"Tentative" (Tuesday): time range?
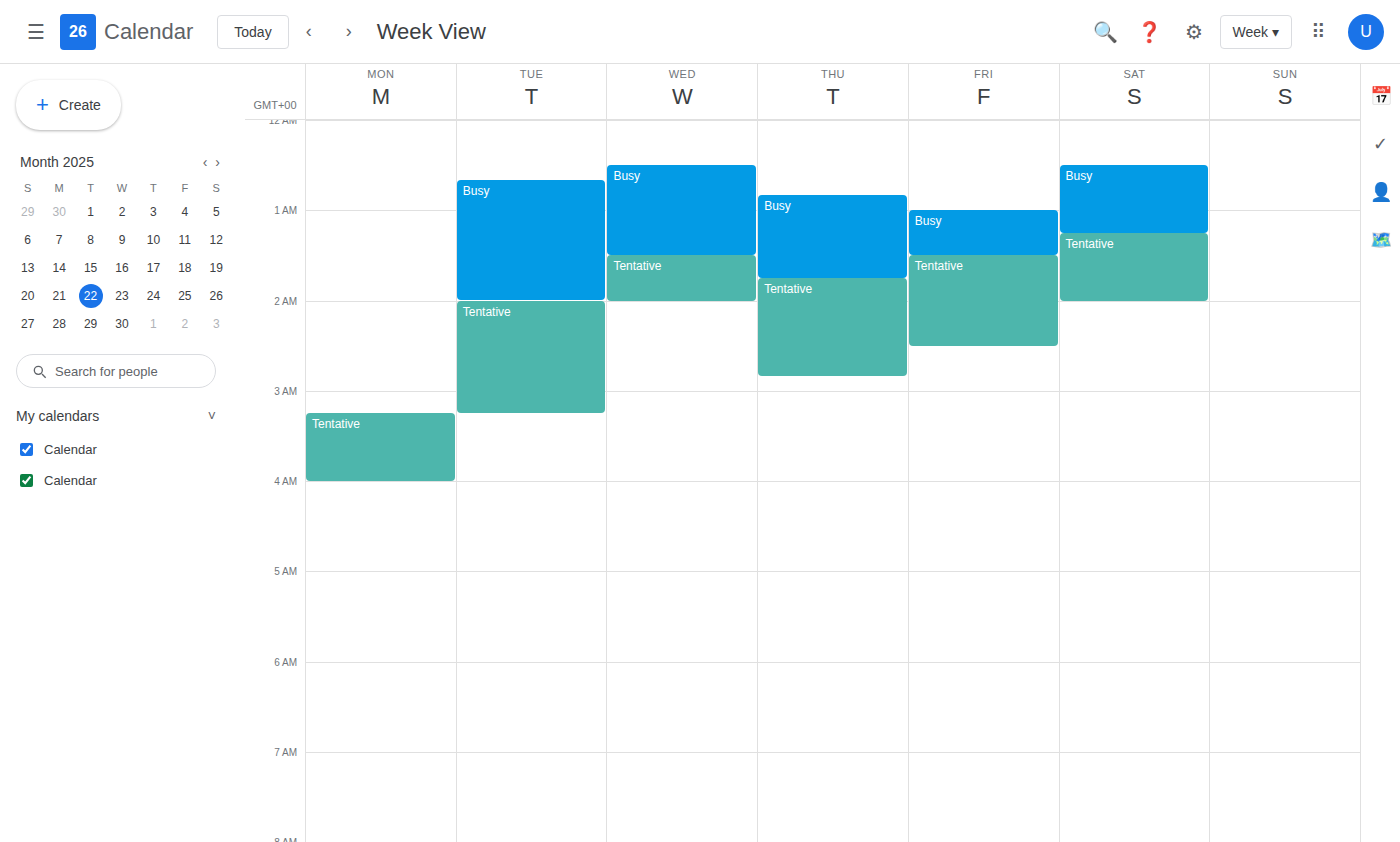
02:00 to 03:15